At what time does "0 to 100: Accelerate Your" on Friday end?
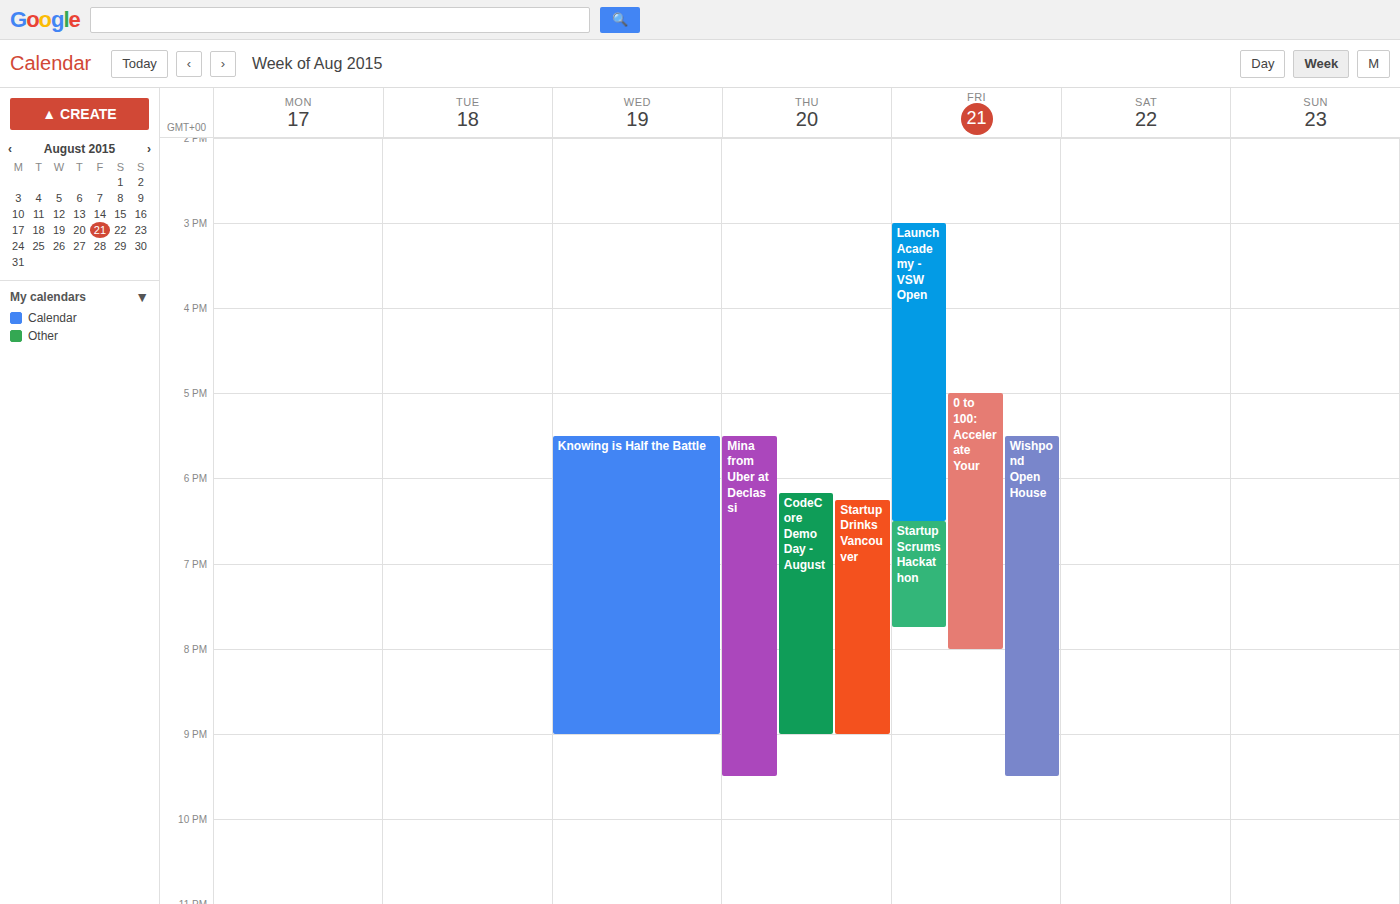
20:00